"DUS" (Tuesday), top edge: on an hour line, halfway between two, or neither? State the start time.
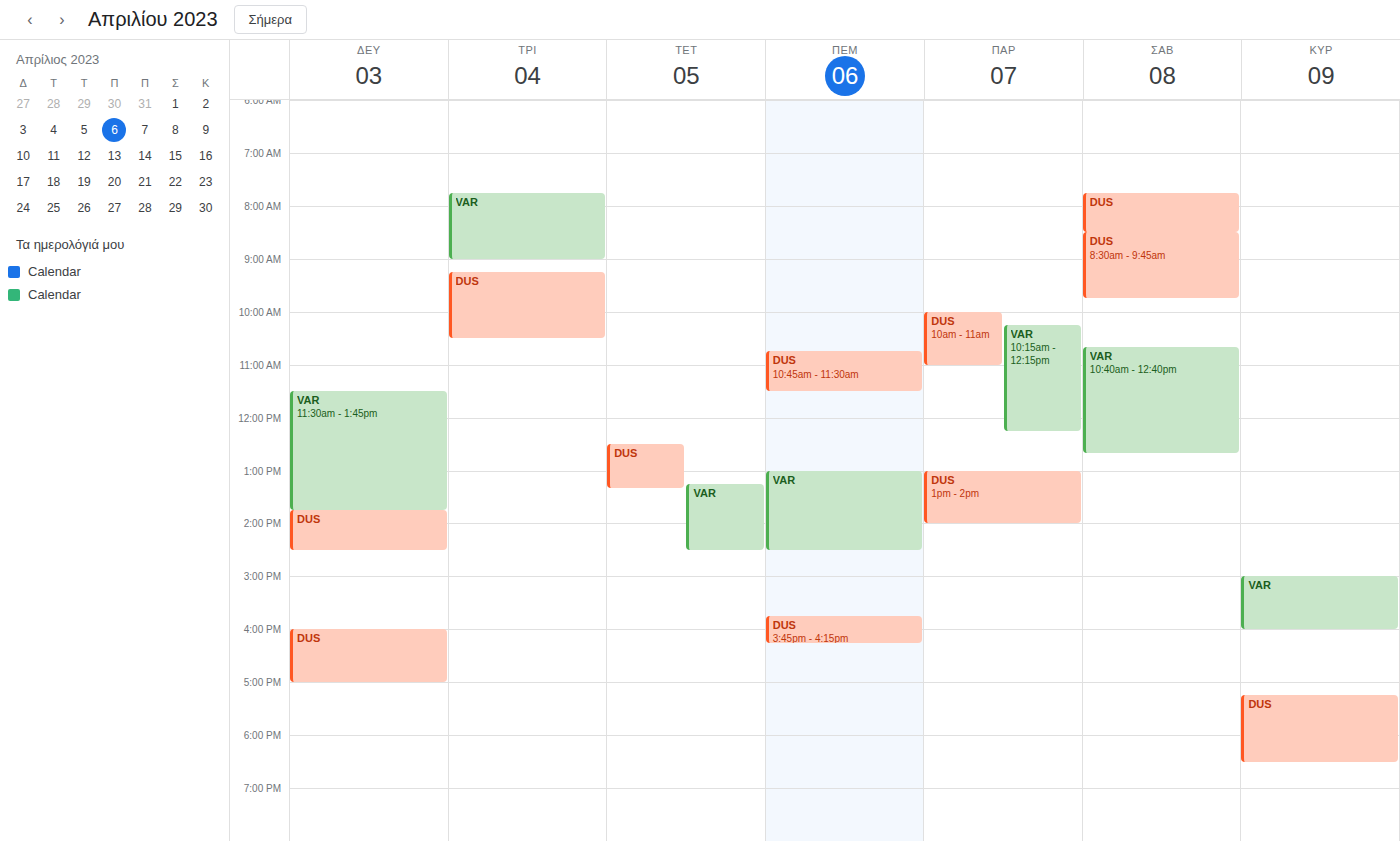
09:15 -- neither: a quarter of the way from the 09:00 line to the 10:00 line.